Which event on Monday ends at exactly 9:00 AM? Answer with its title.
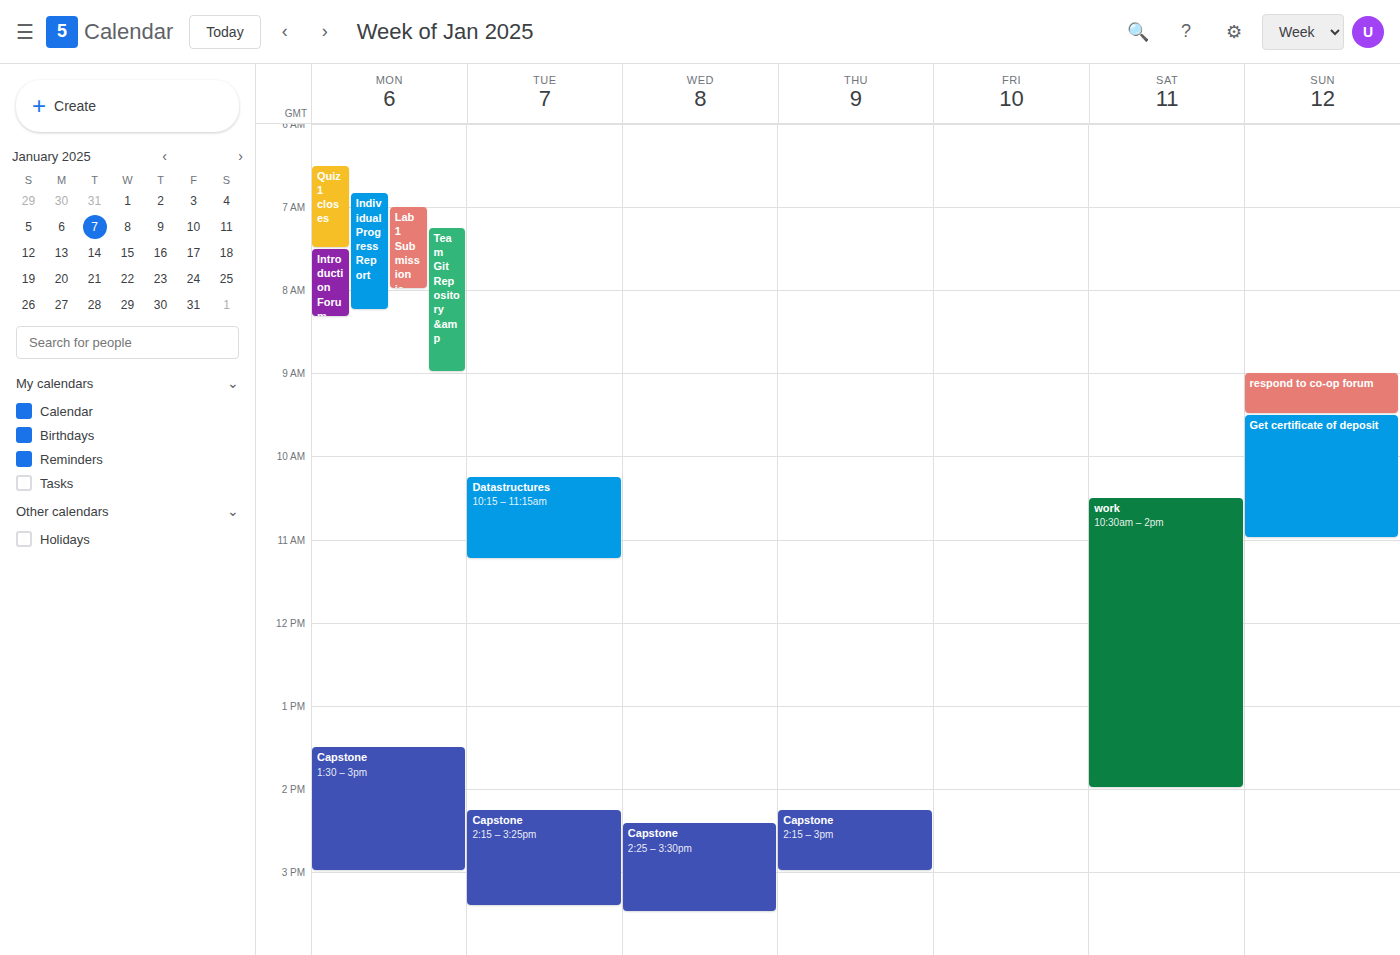
"Team Git Repository &amp"